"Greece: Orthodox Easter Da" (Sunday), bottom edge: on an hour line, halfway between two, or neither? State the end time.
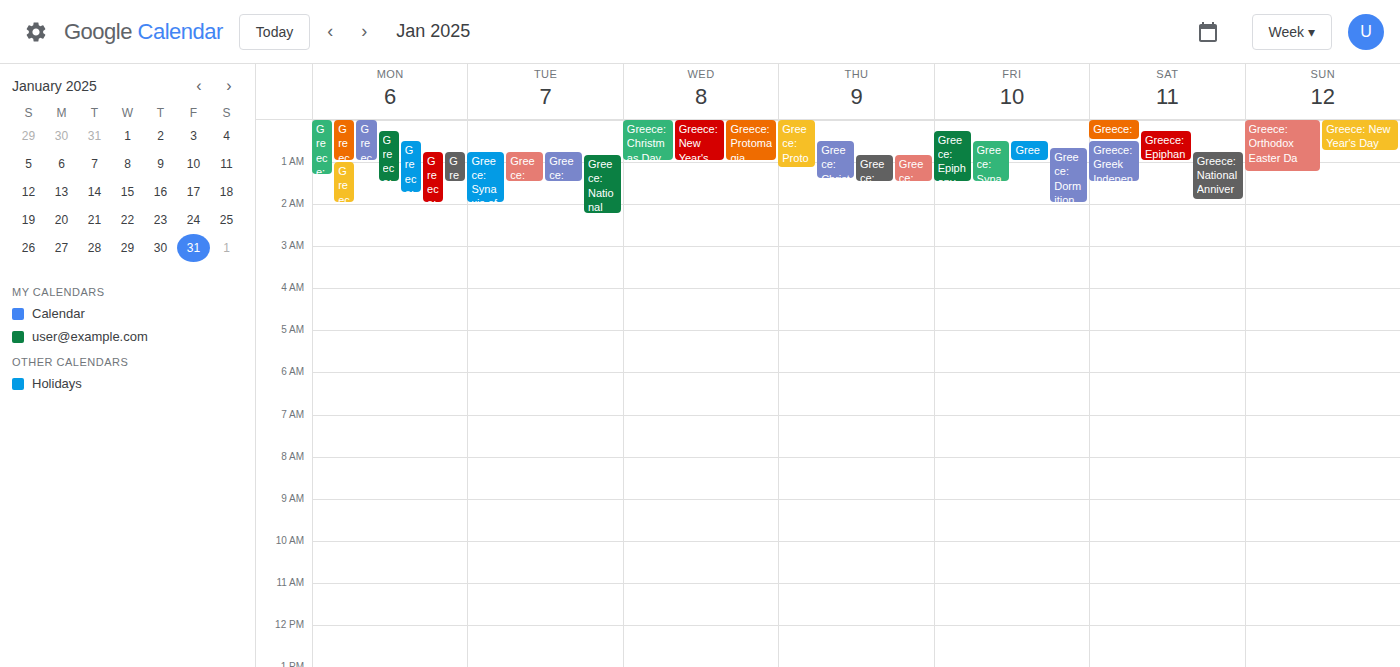
1:15 AM -- neither: a quarter of the way from the 1 AM line to the 2 AM line.